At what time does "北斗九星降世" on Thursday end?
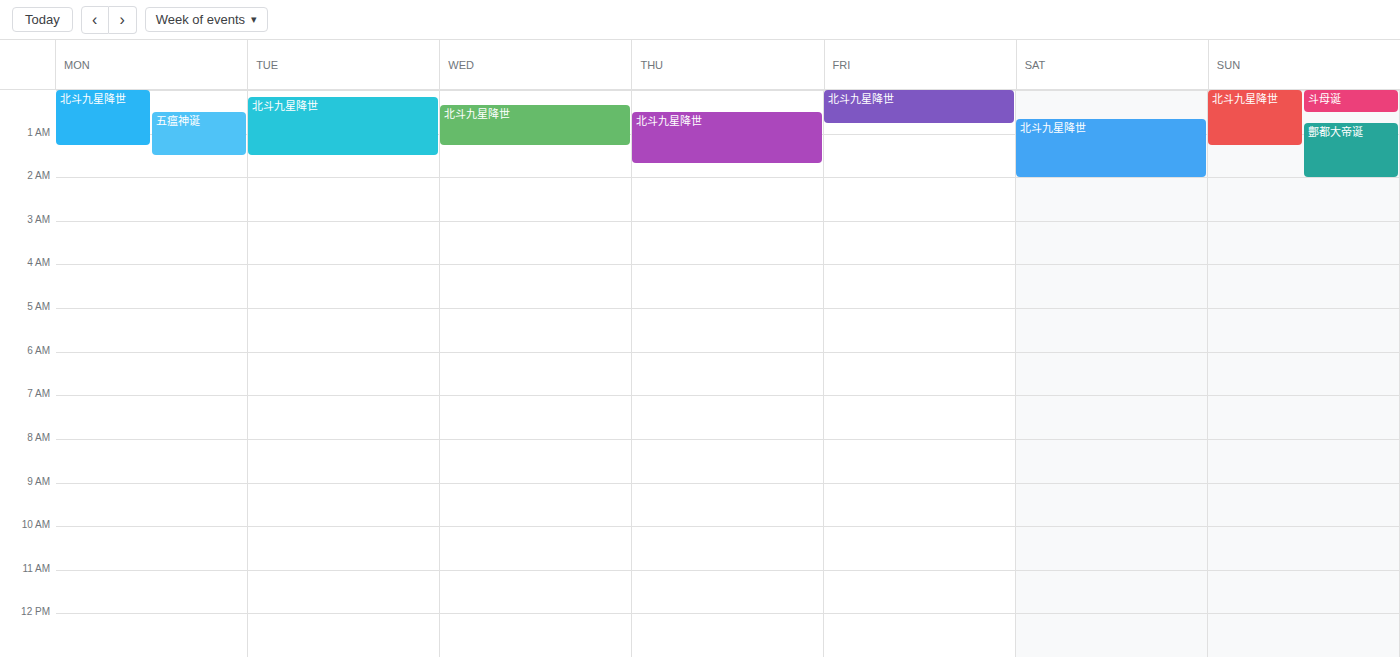
1:40 AM